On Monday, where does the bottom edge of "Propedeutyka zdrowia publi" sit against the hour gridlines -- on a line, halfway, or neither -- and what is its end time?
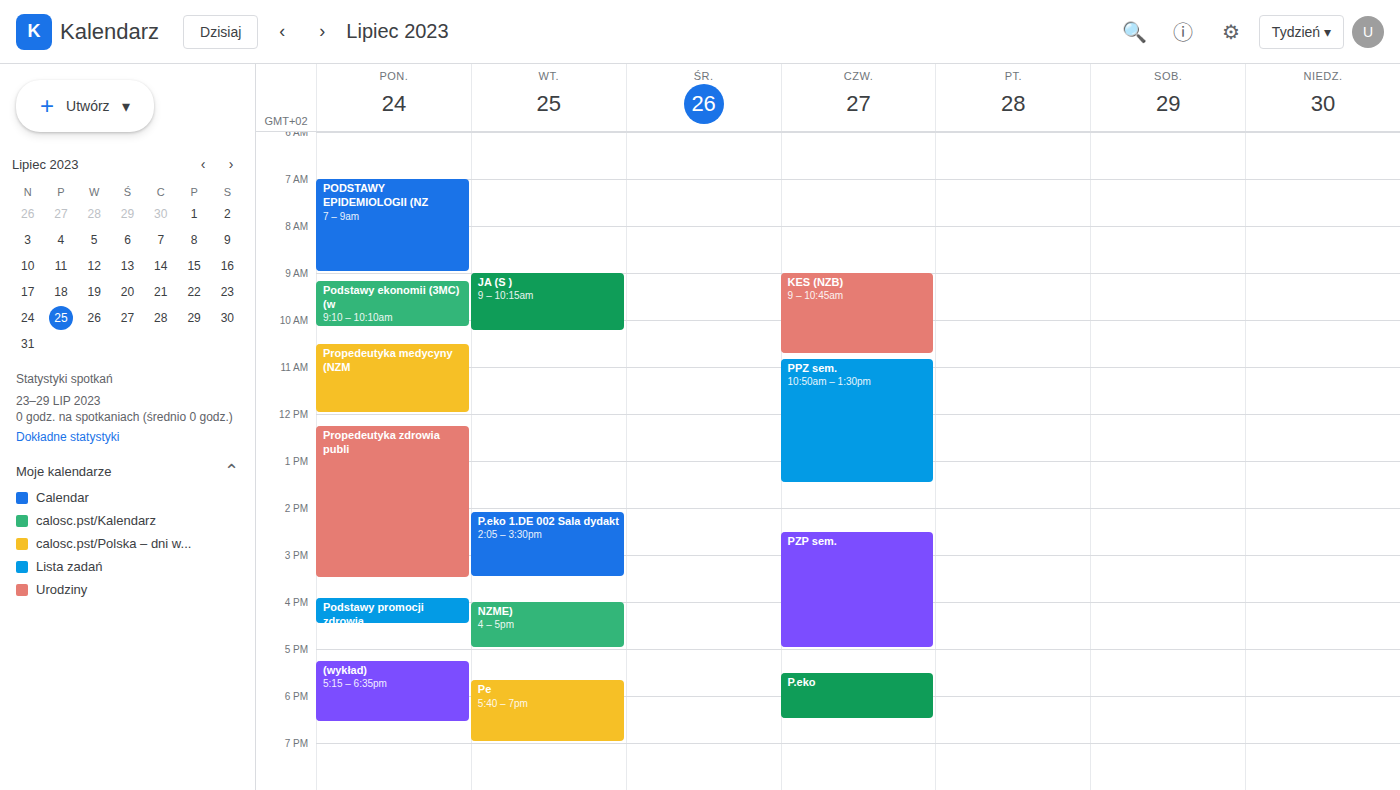
15:30 -- halfway between the 15:00 and 16:00 lines.